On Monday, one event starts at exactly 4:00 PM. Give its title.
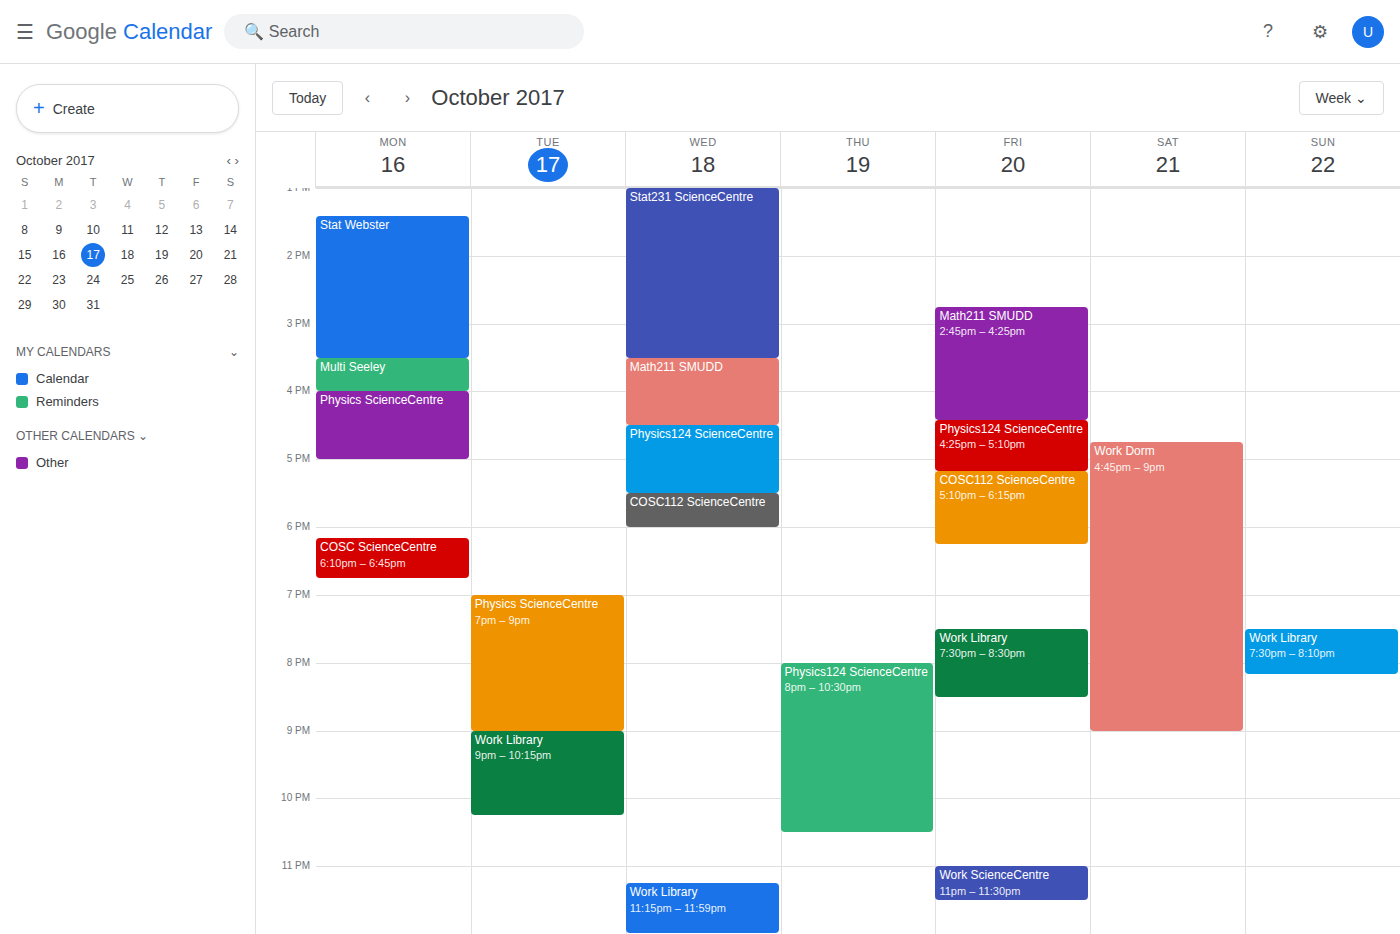
"Physics ScienceCentre"